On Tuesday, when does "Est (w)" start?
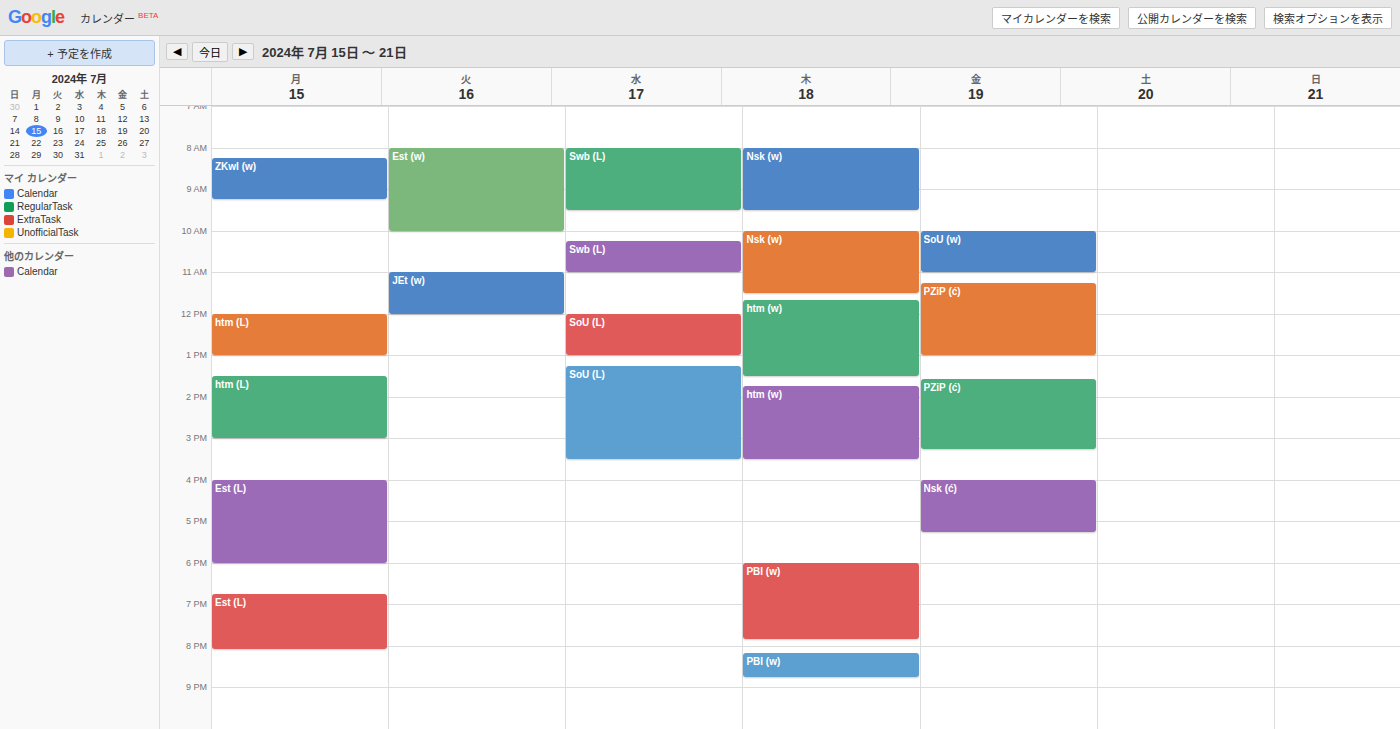
08:00